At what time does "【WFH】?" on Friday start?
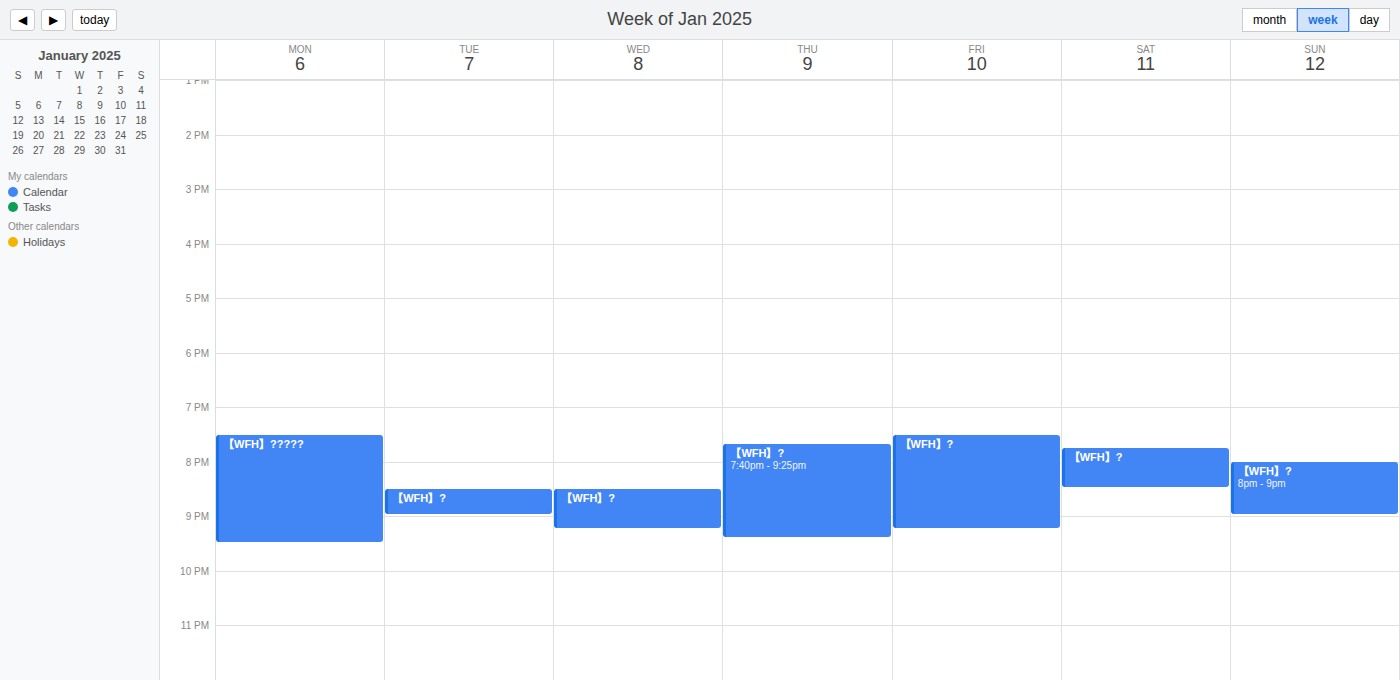
7:30 PM